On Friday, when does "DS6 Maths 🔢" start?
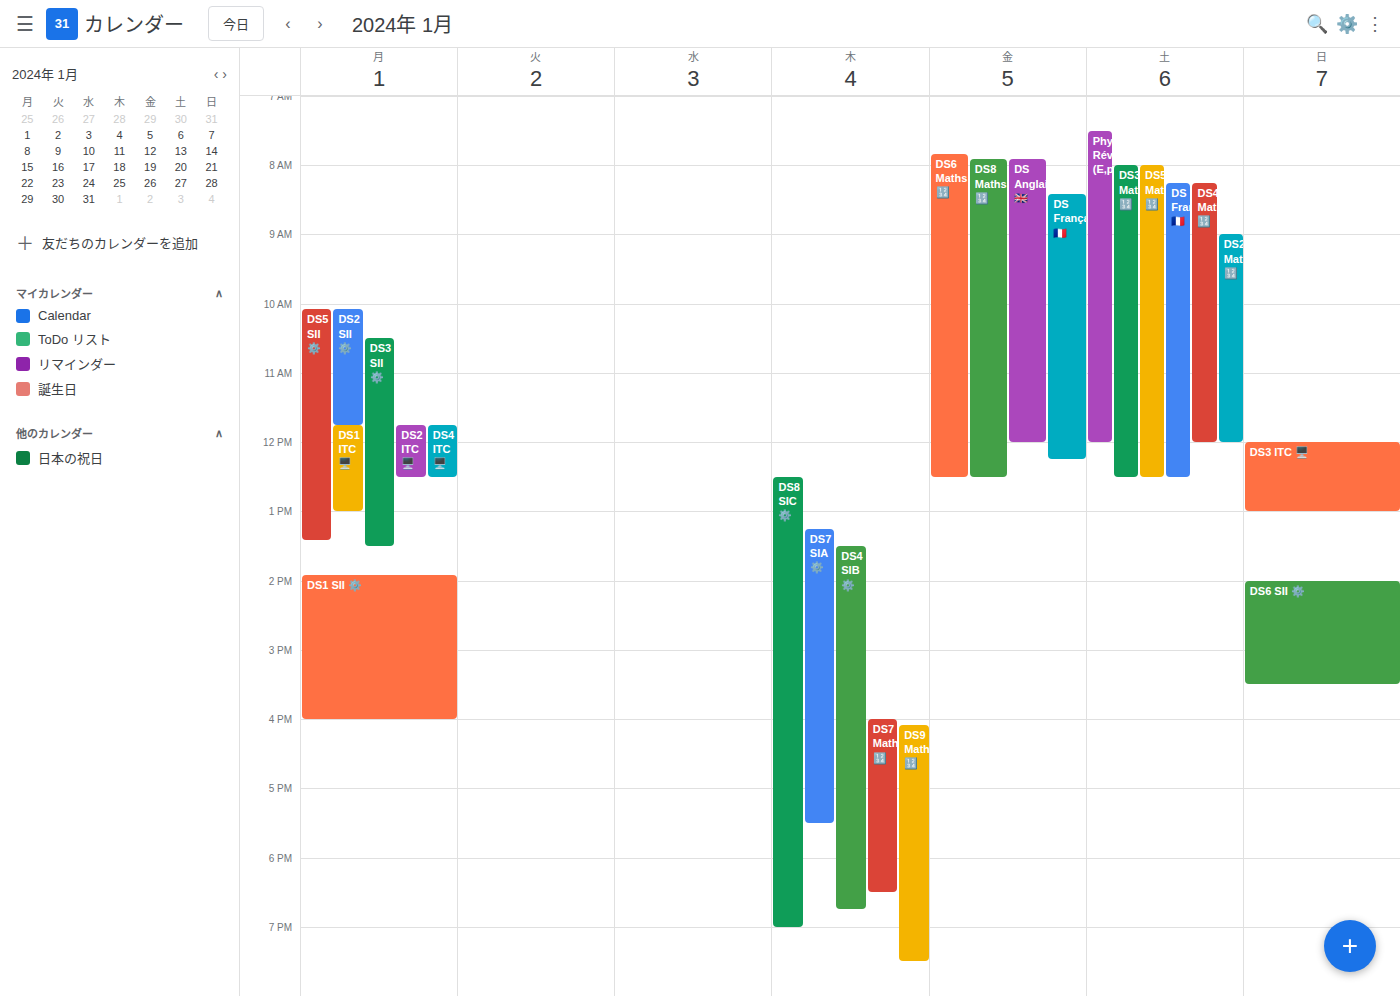
7:50 AM